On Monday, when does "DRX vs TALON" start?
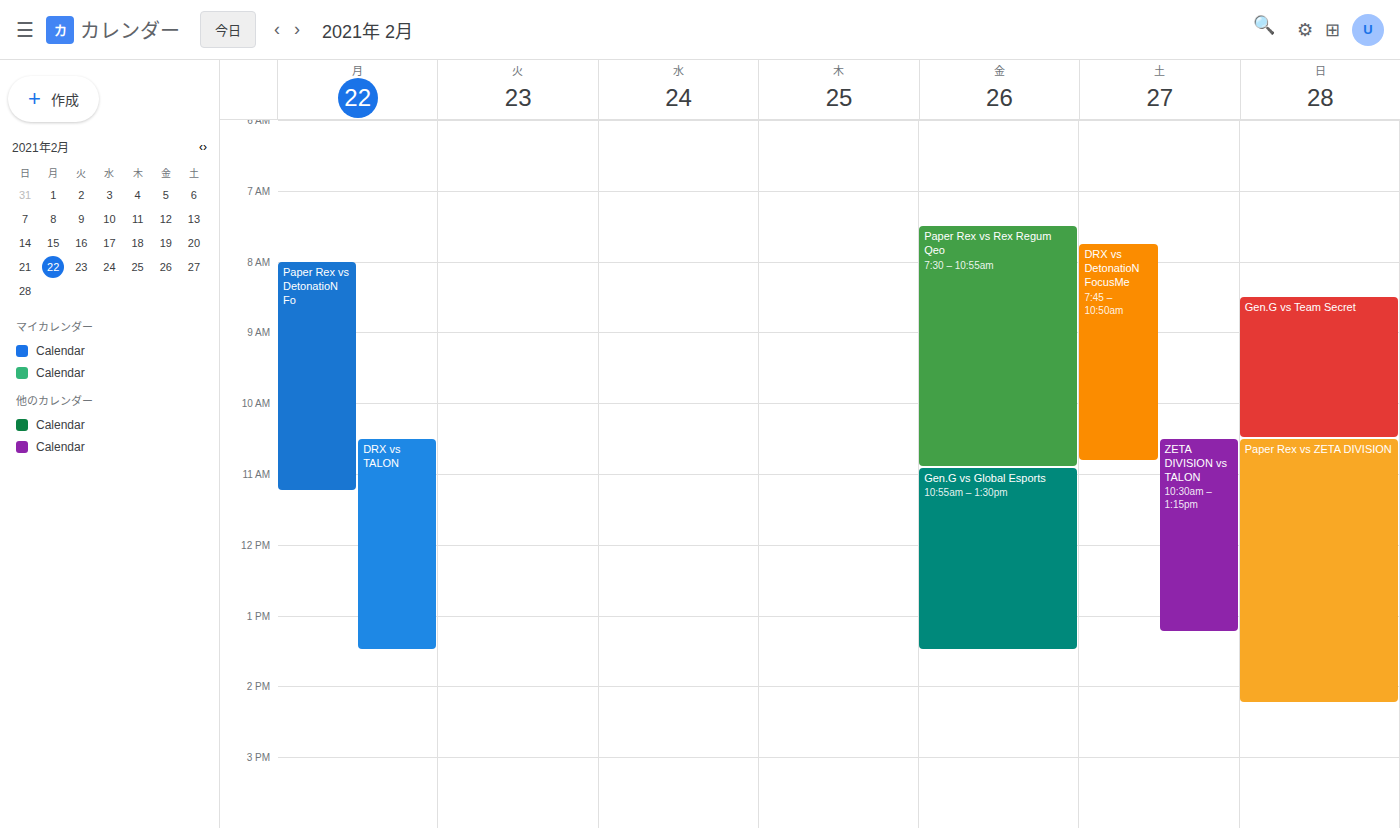
10:30 AM